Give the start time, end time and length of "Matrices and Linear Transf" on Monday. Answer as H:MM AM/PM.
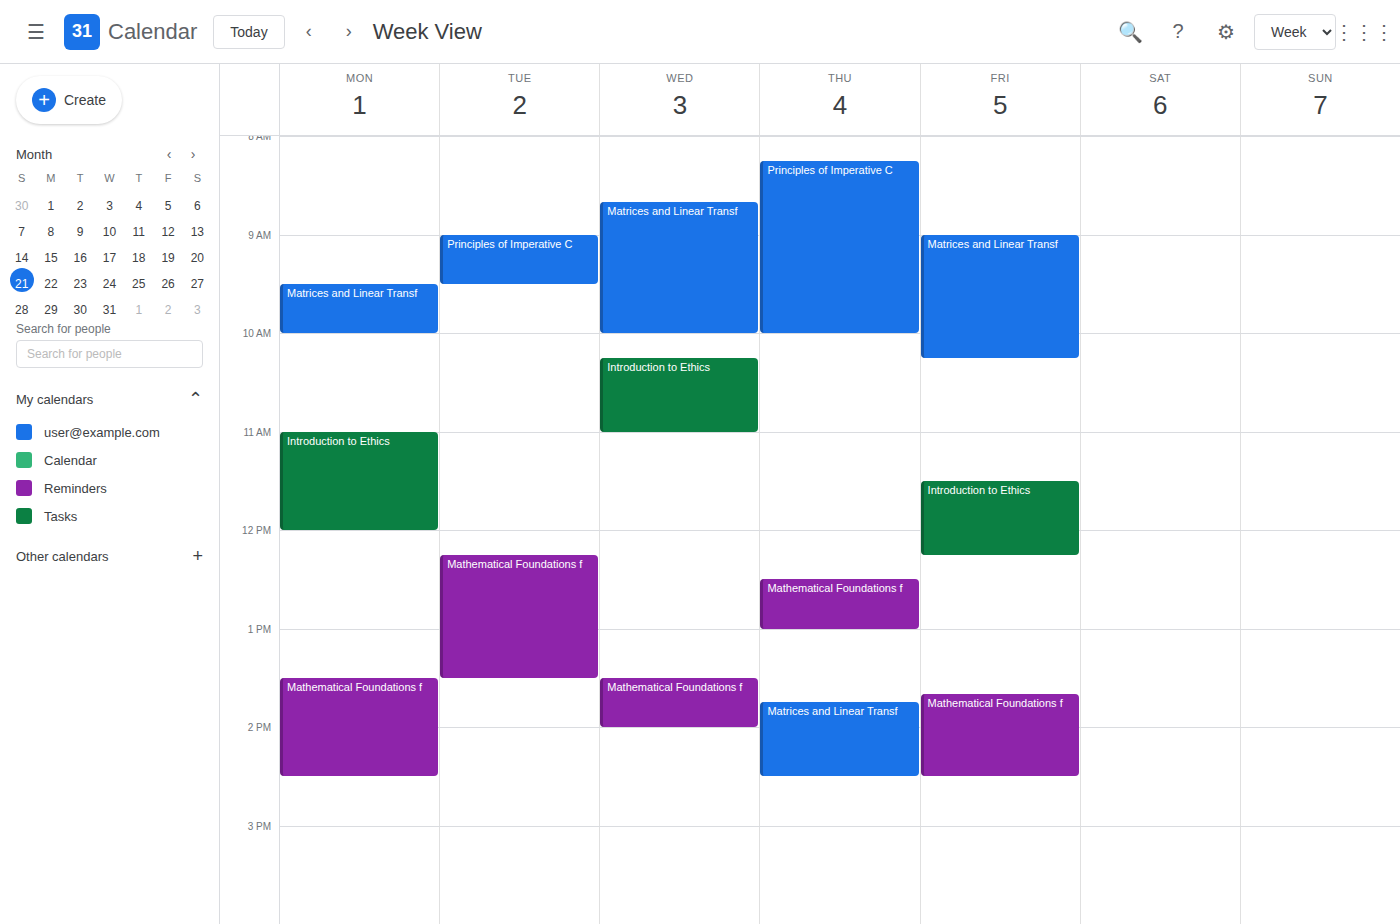
9:30 AM to 10:00 AM, 30 minutes